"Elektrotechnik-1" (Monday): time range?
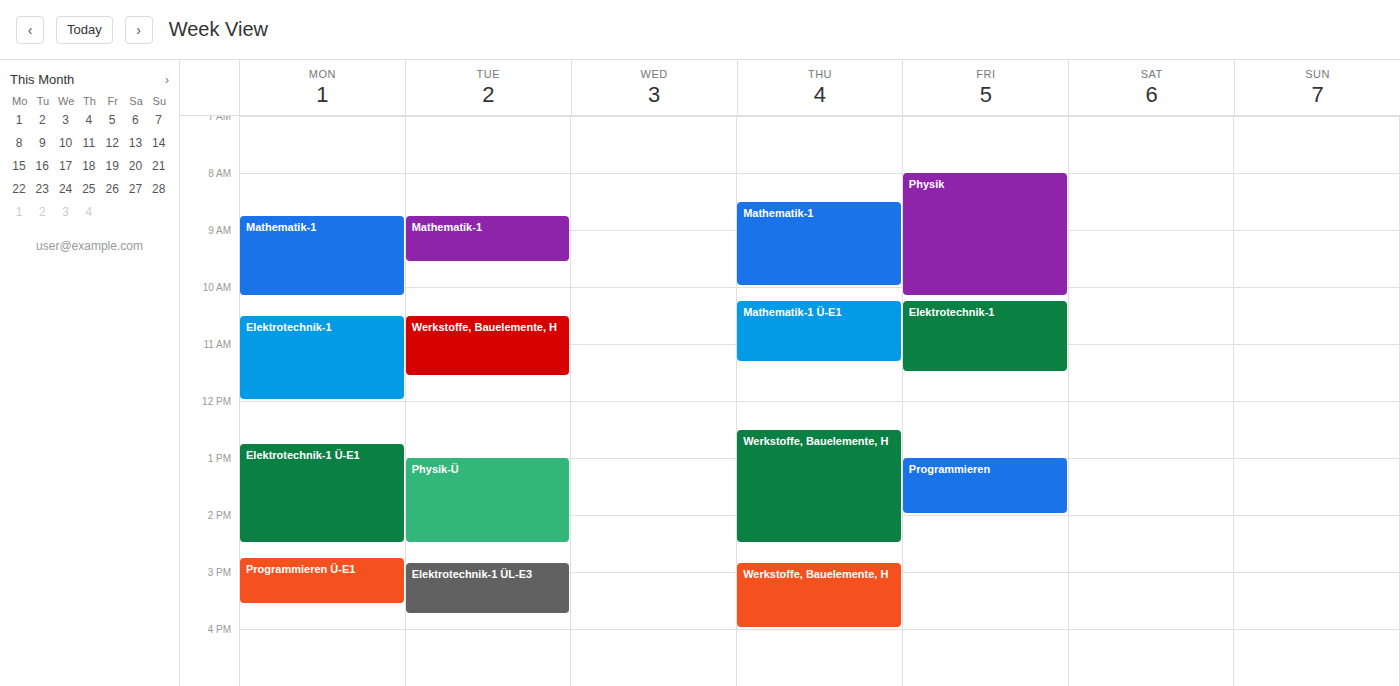
10:30 AM to 12:00 PM